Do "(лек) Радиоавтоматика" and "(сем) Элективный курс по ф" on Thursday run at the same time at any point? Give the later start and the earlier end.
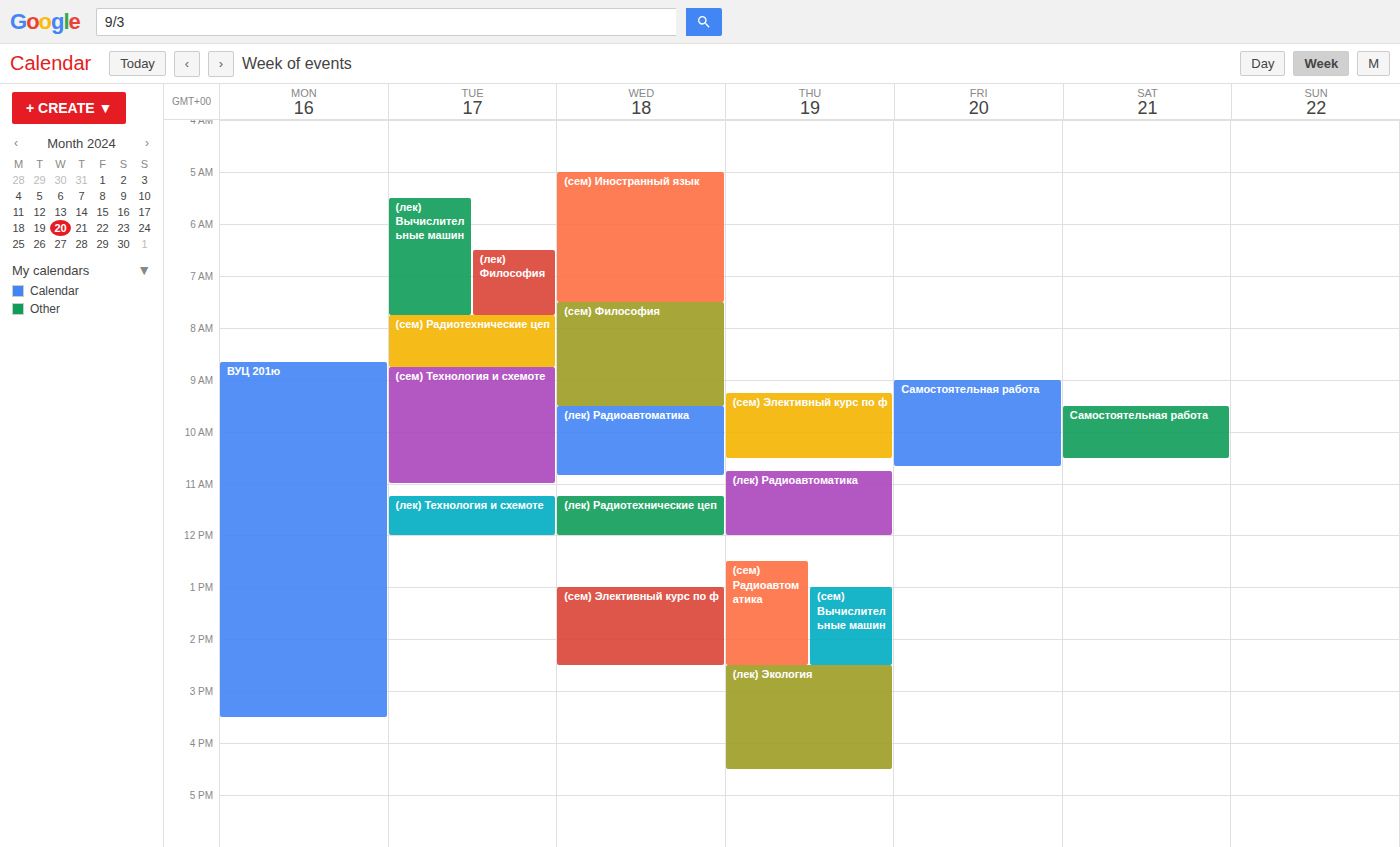
"(сем) Элективный курс по ф" ends at 10:30 AM and "(лек) Радиоавтоматика" starts at 10:45 AM -- no overlap.